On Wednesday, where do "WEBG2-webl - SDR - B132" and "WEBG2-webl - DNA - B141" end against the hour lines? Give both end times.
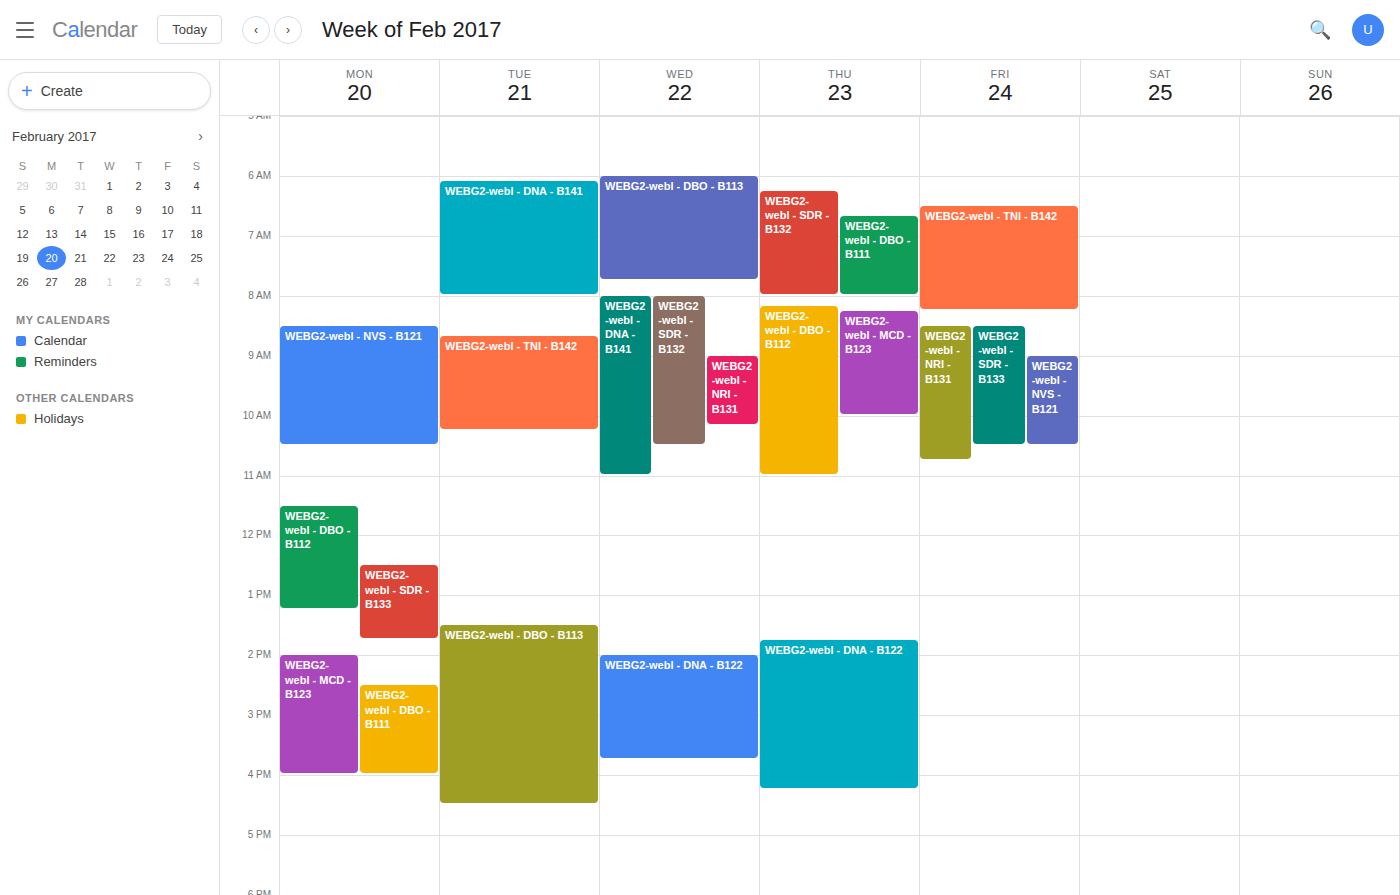
"WEBG2-webl - SDR - B132": 10:30, halfway between the 10:00 and 11:00 lines. "WEBG2-webl - DNA - B141": 11:00, exactly on the 11:00 line.